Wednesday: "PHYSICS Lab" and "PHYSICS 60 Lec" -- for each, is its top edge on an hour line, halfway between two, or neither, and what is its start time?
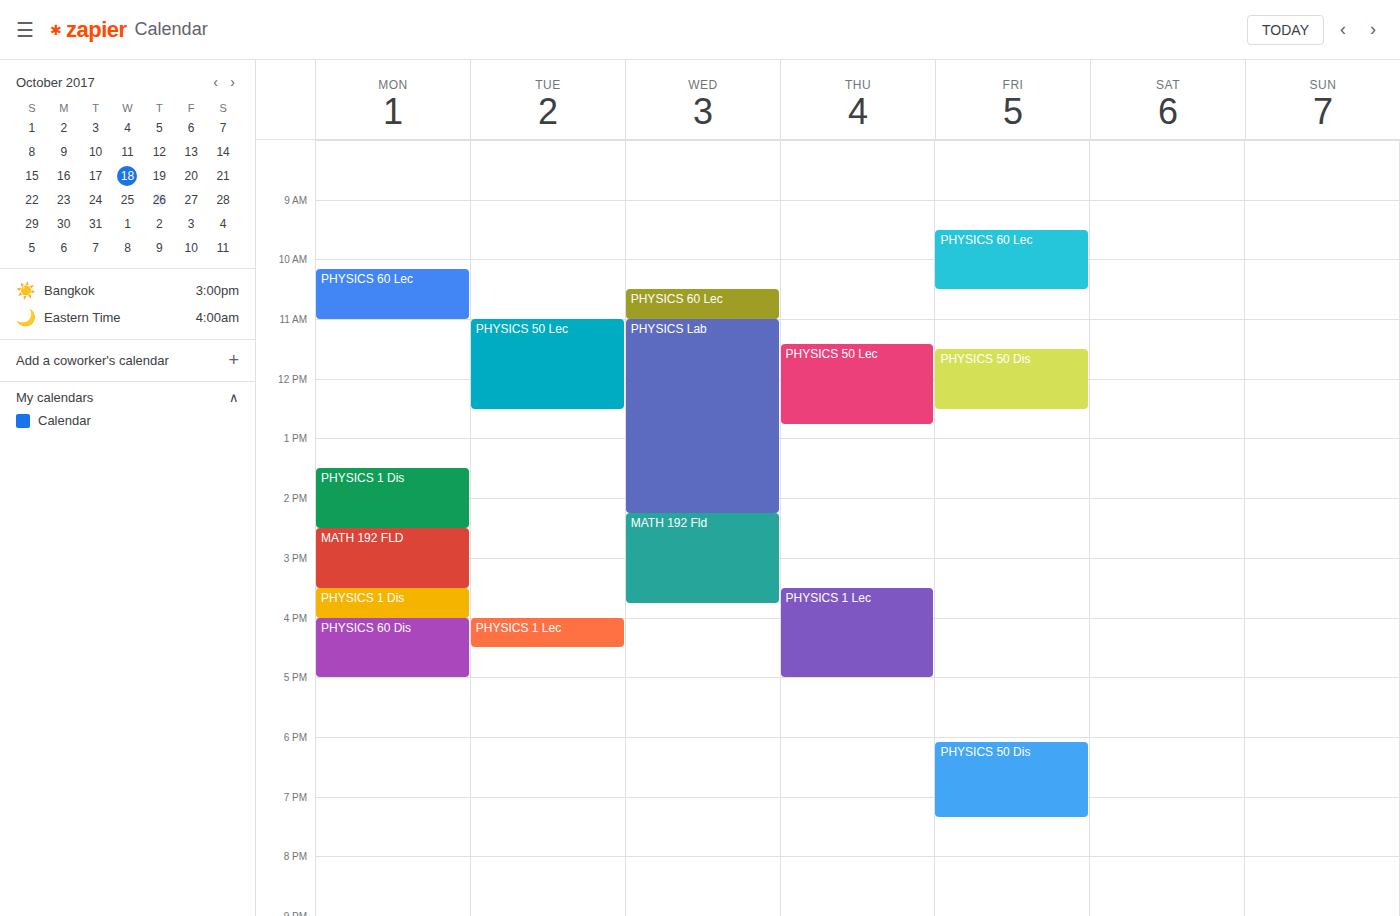
"PHYSICS Lab": 11:00 AM, exactly on the 11 AM line. "PHYSICS 60 Lec": 10:30 AM, halfway between the 10 AM and 11 AM lines.